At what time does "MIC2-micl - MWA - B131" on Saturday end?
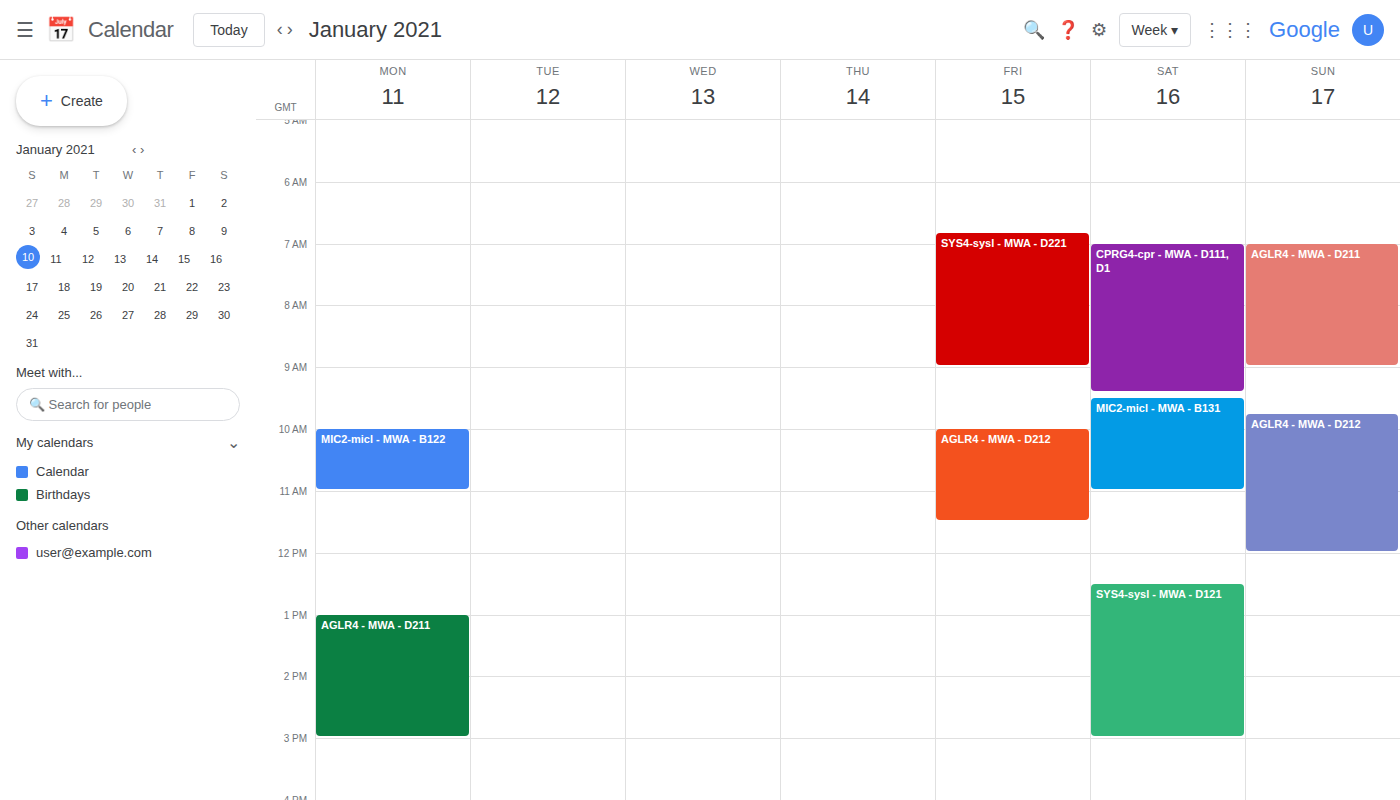
11:00 AM